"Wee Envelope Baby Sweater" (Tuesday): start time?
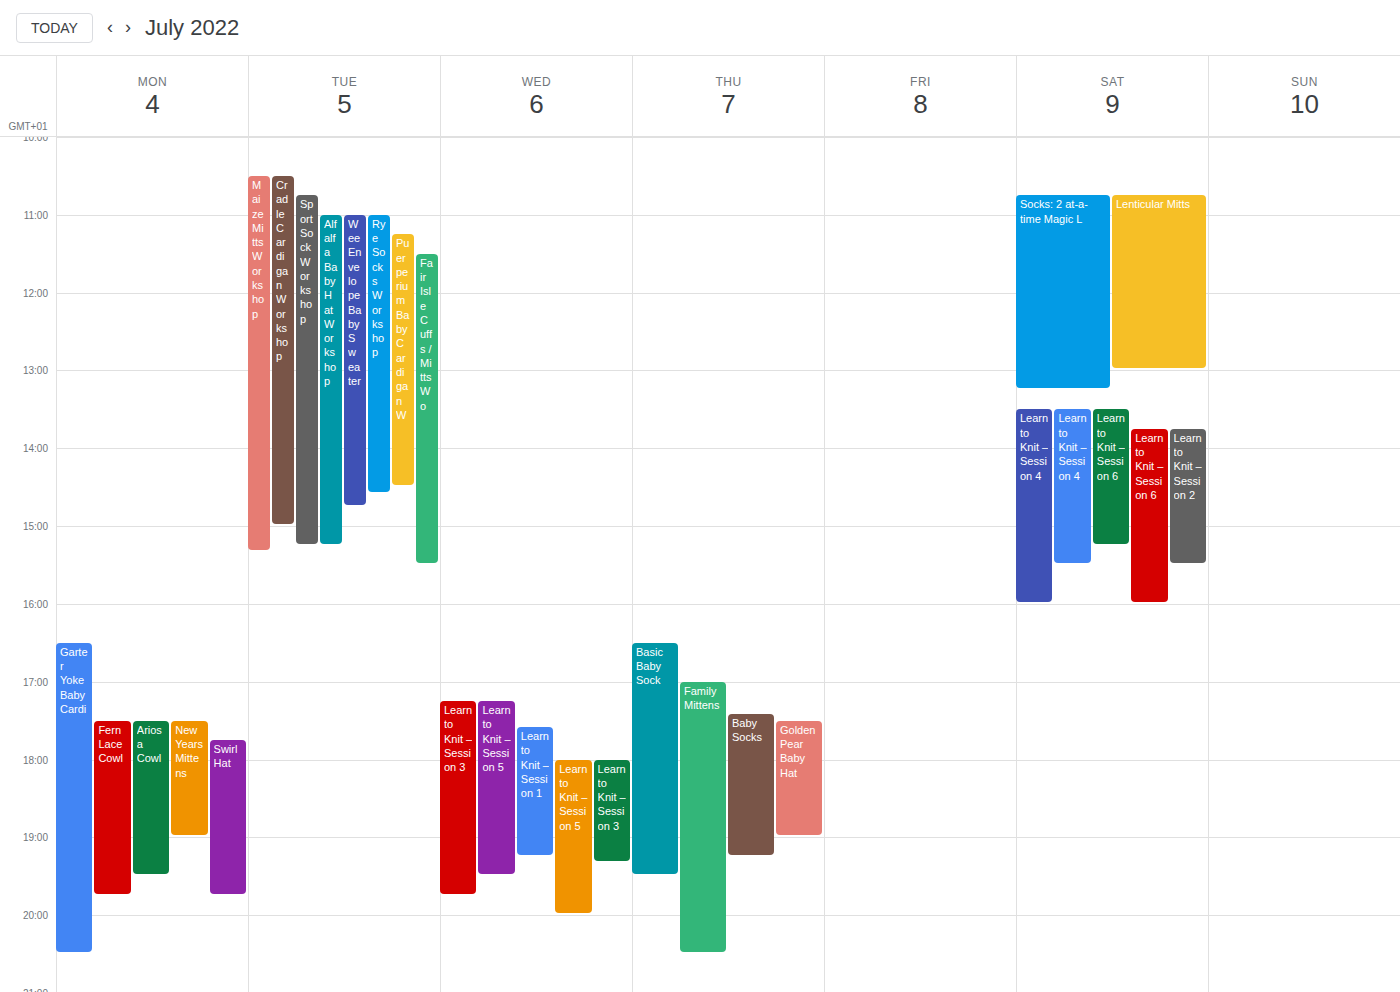
11:00 AM